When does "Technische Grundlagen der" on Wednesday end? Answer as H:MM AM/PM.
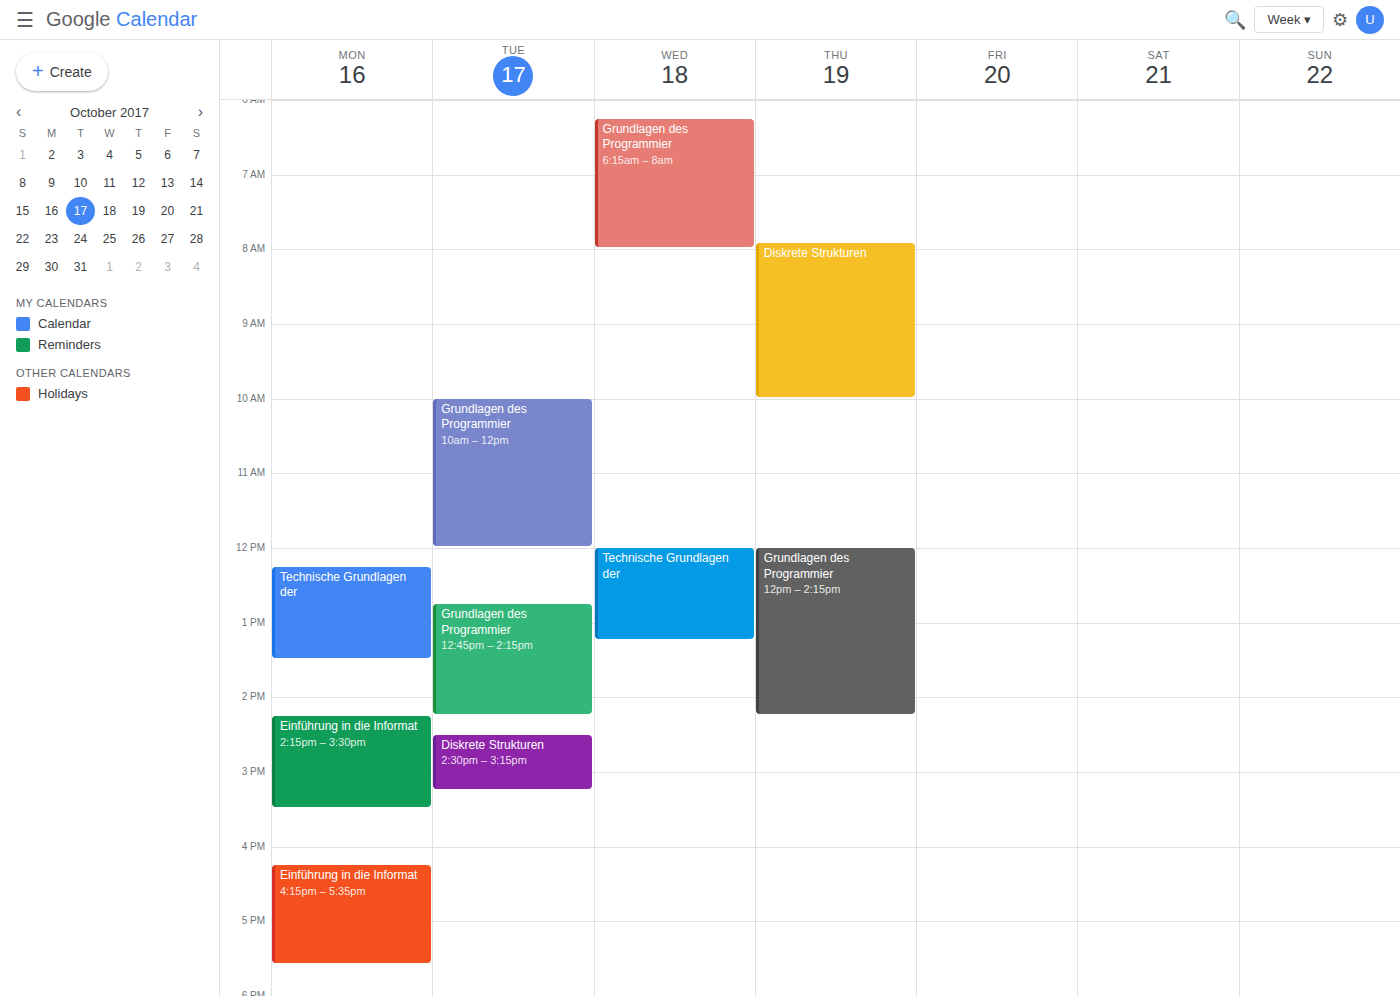
1:15 PM